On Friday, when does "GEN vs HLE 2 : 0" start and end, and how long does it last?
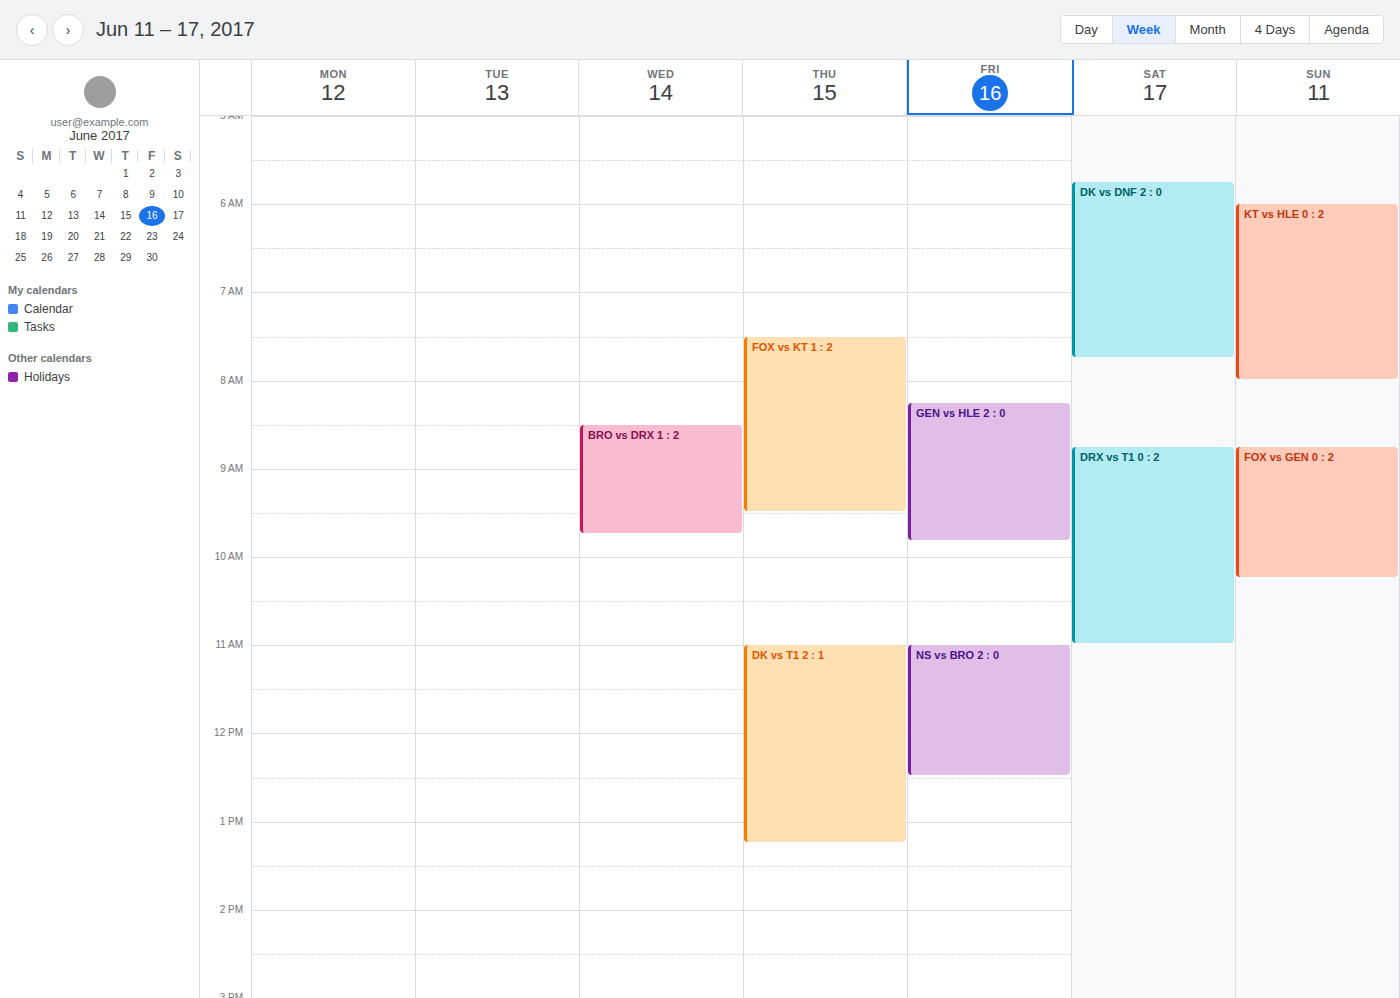
8:15 AM to 9:50 AM, 1 hour 35 minutes